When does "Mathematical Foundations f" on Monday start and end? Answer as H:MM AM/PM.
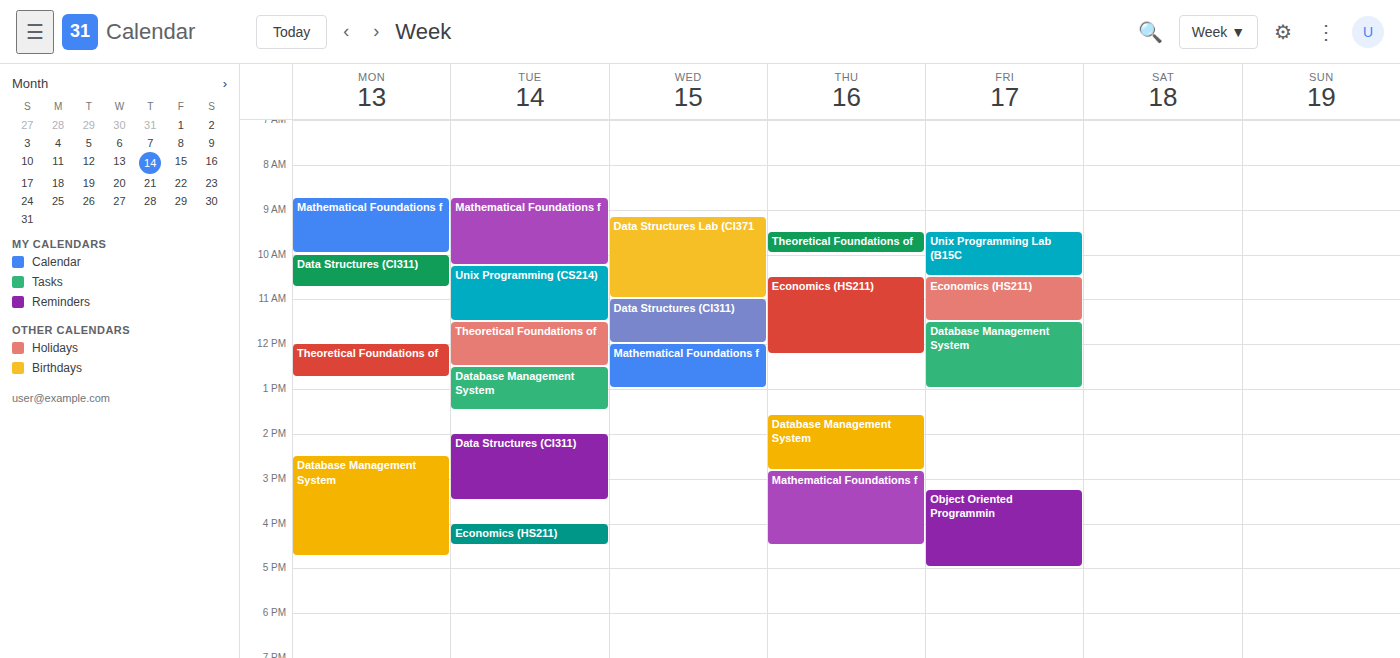
8:45 AM to 10:00 AM